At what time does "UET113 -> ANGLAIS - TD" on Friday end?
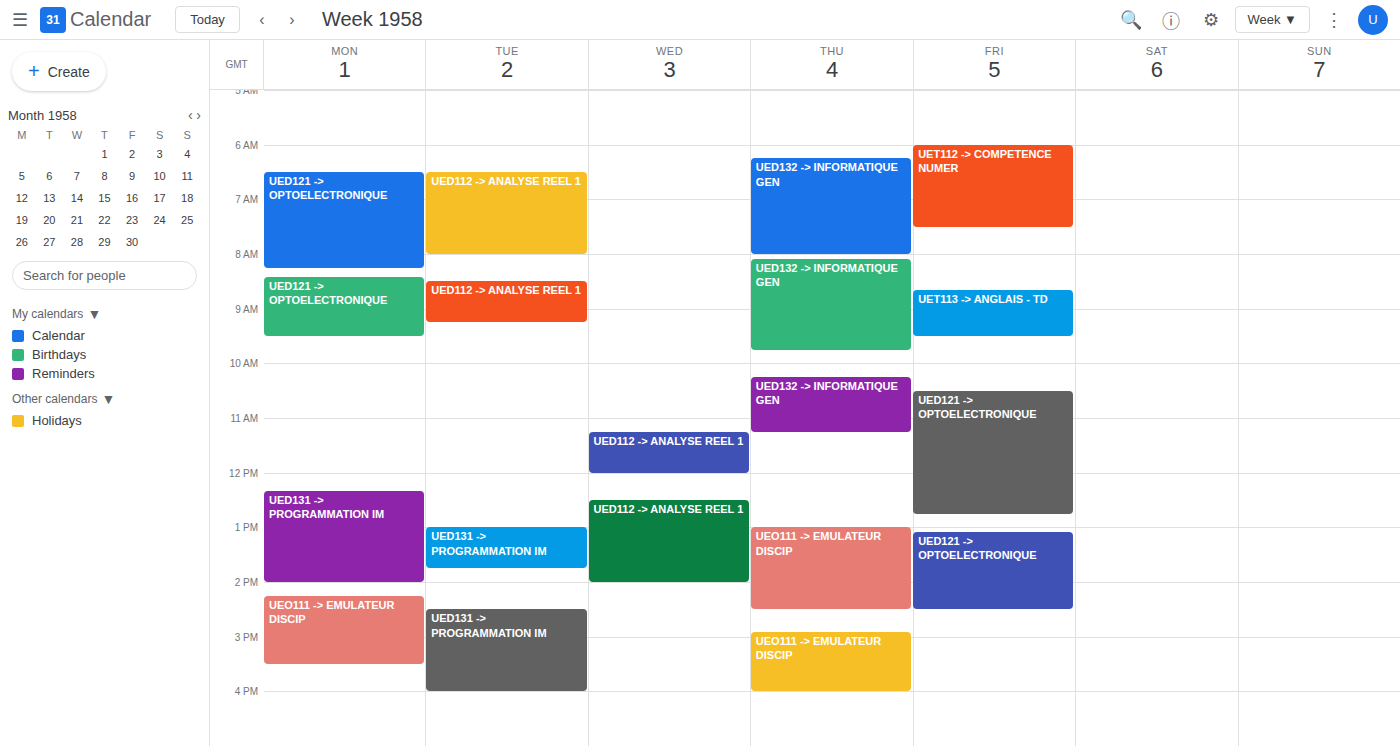
9:30 AM